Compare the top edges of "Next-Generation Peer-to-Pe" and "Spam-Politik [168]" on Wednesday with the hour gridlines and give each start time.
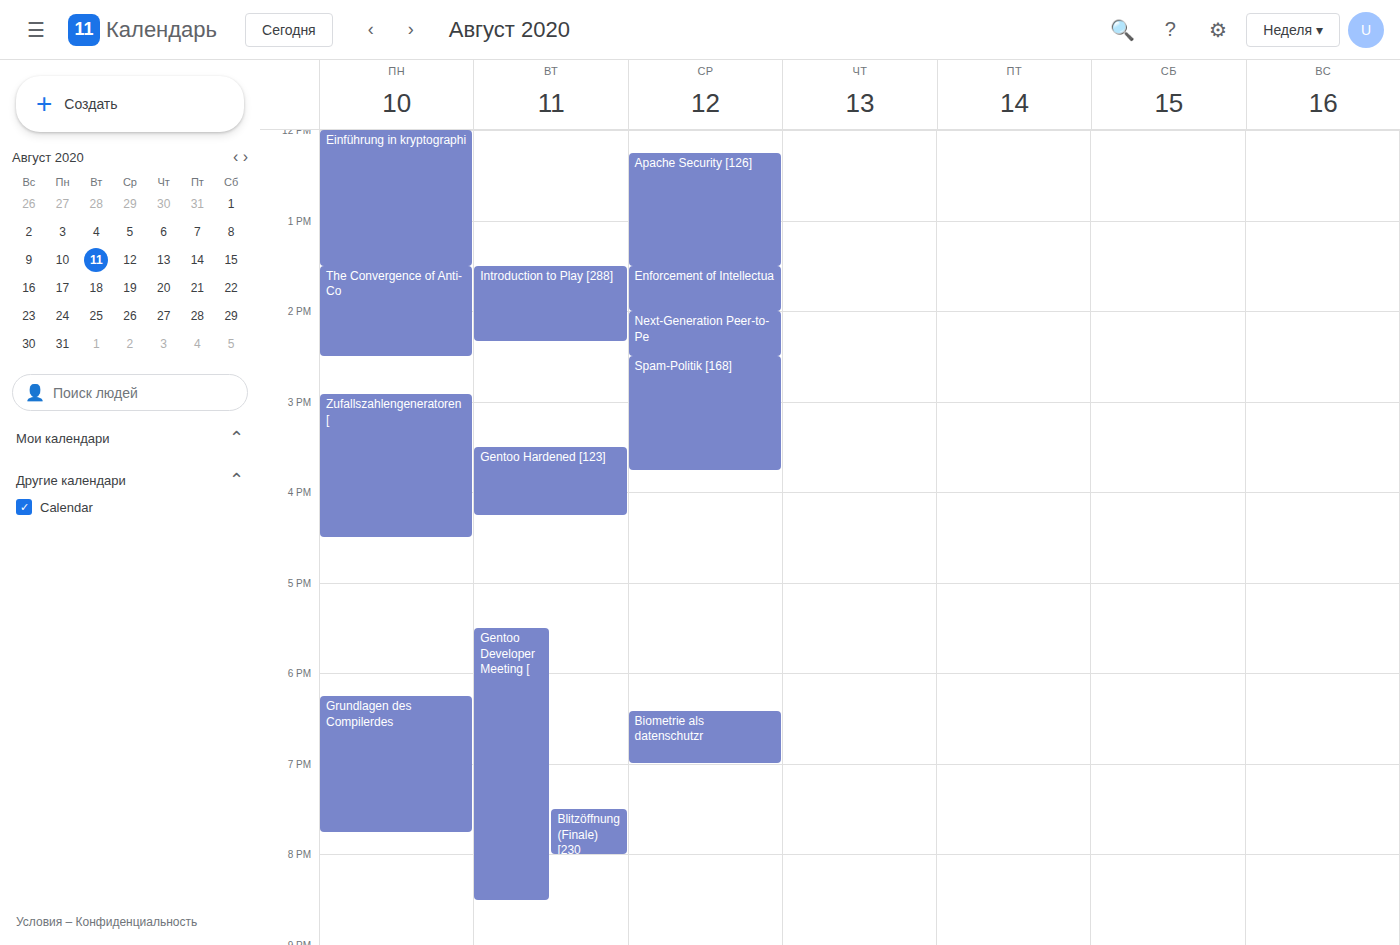
"Next-Generation Peer-to-Pe": 2:00 PM, exactly on the 2 PM line. "Spam-Politik [168]": 2:30 PM, halfway between the 2 PM and 3 PM lines.